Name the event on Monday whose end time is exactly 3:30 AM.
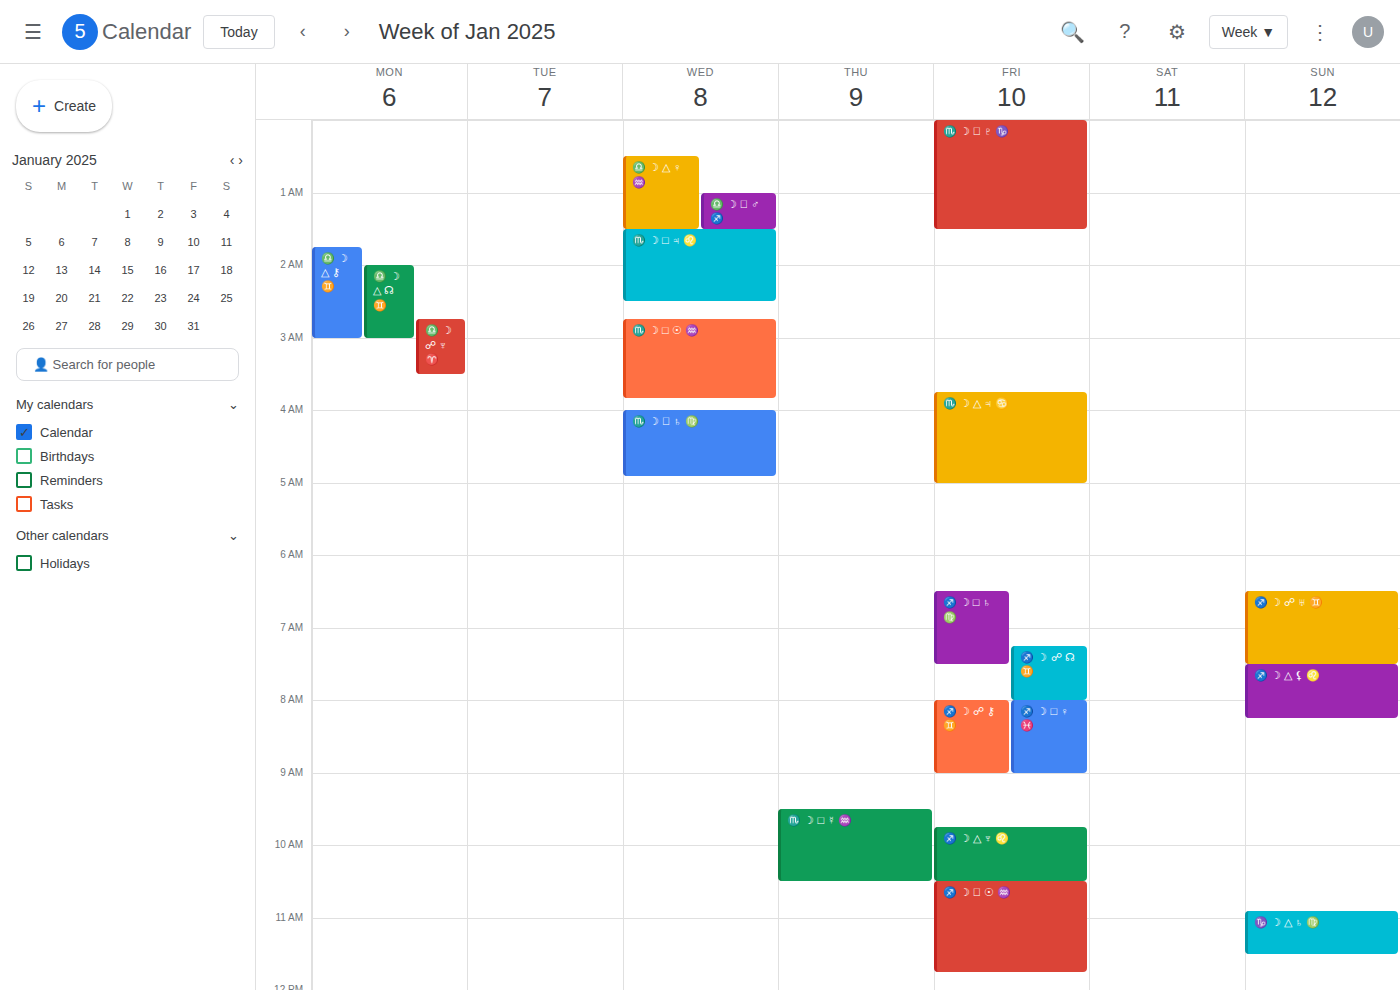
"♎️ ☽ ☍ ♆ ♈️"